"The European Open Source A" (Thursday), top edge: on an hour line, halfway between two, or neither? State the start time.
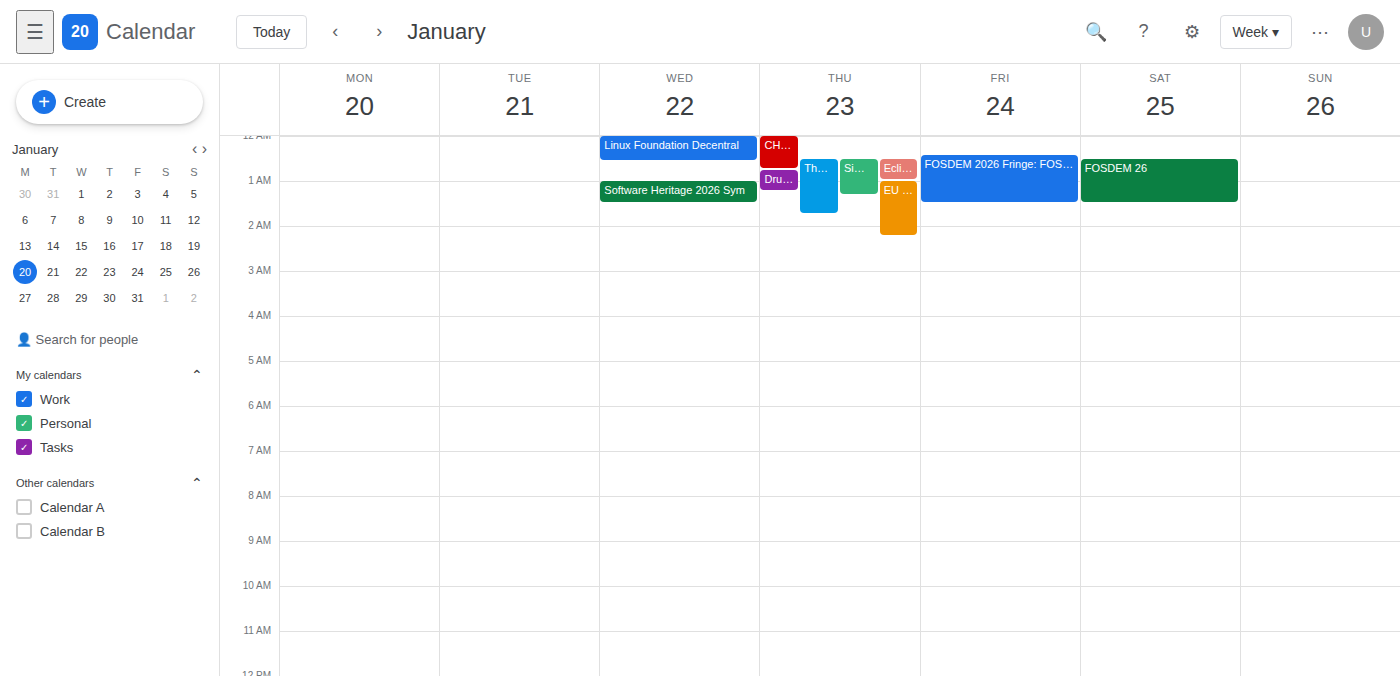
12:30 AM -- halfway between the 12 AM and 1 AM lines.